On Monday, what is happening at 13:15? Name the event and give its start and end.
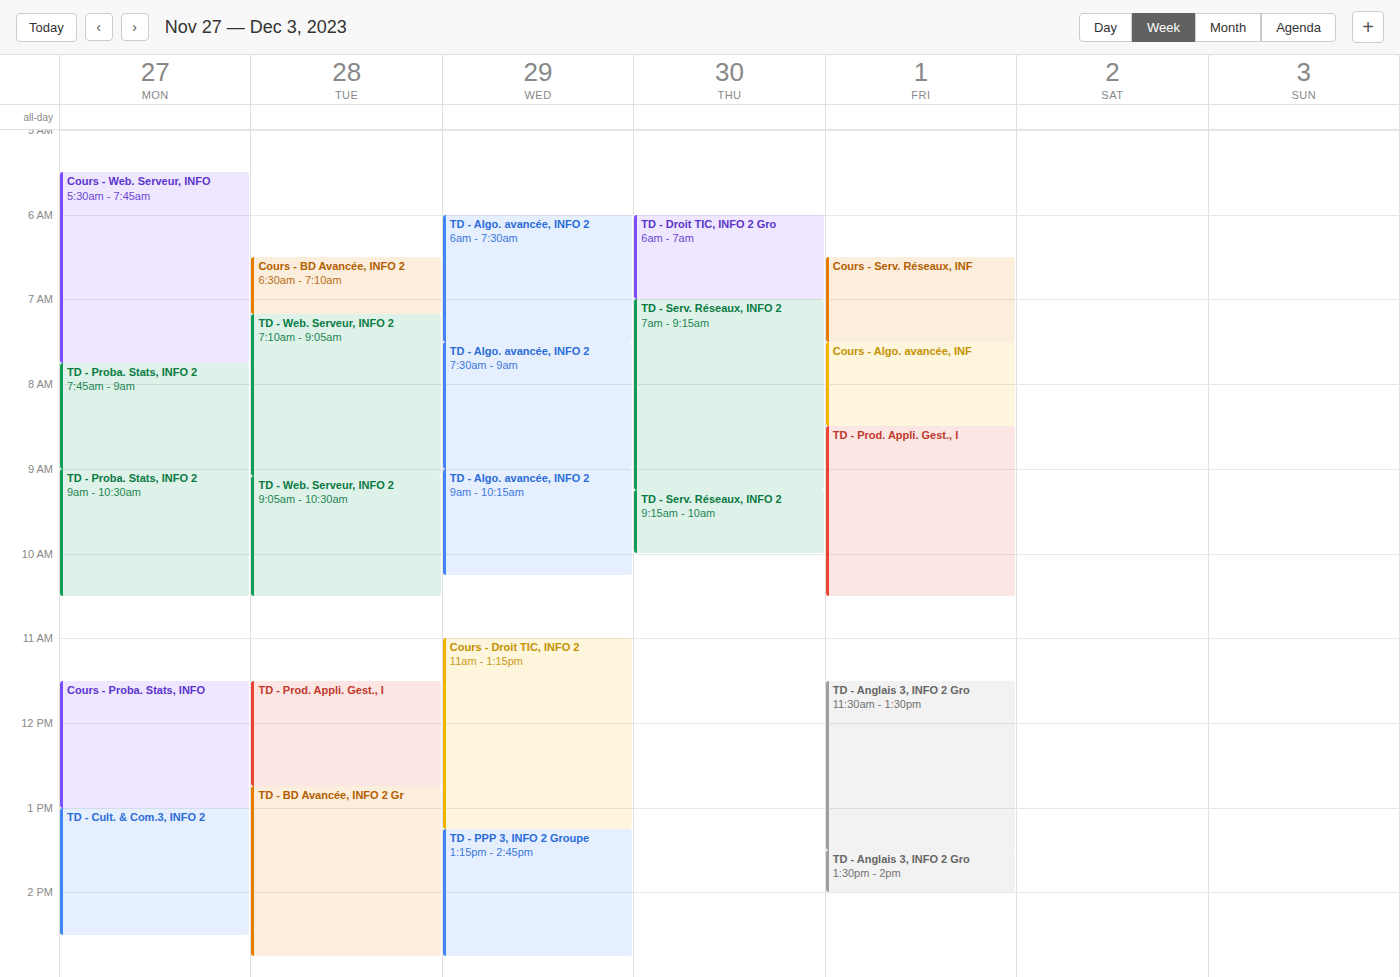
"TD - Cult. & Com.3, INFO 2", 13:00 to 14:30